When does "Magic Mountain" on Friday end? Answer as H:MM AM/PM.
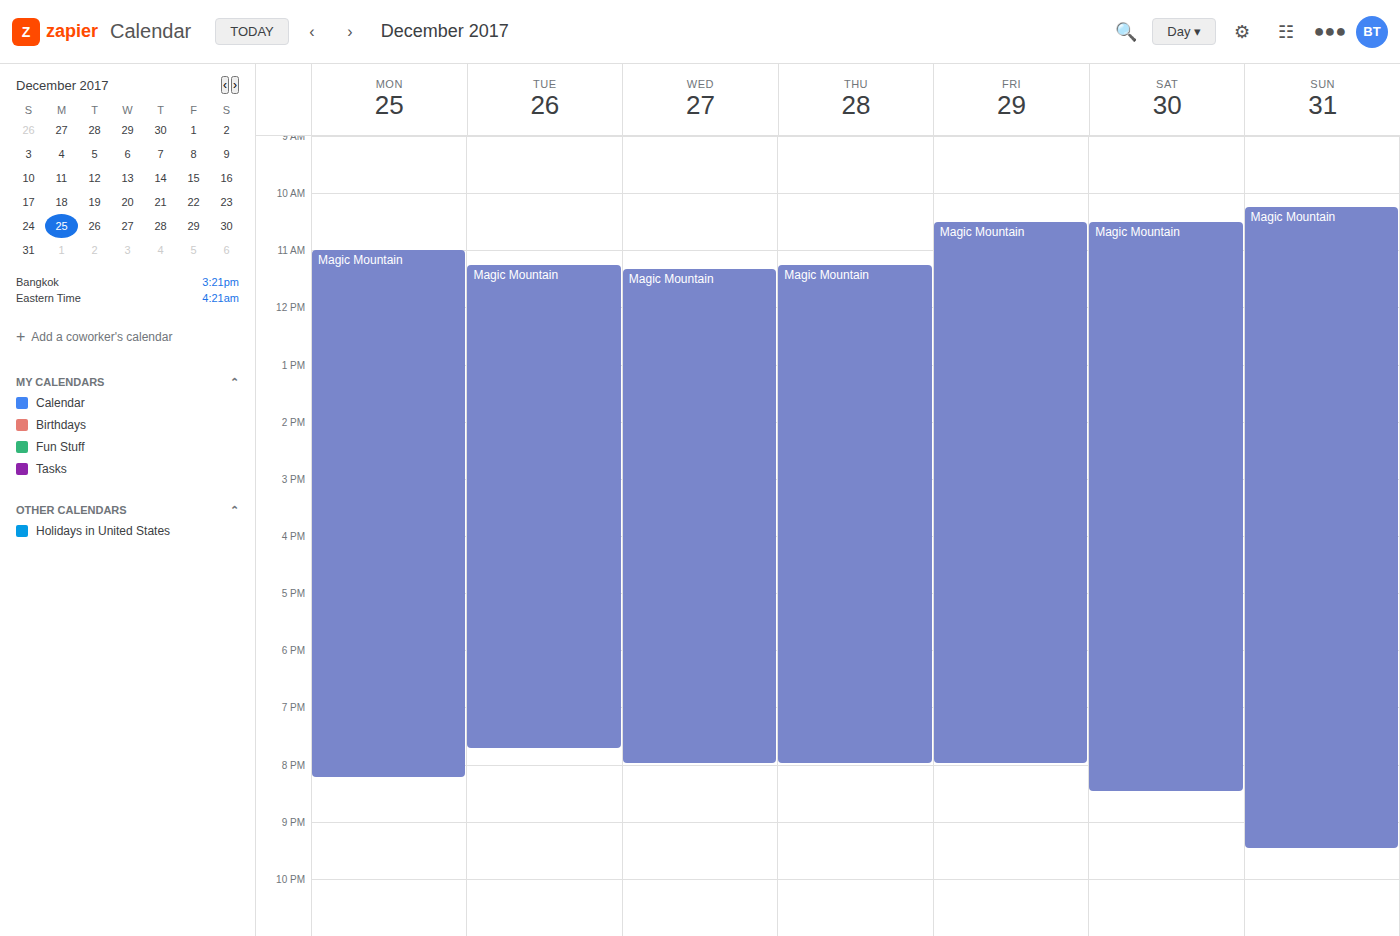
8:00 PM